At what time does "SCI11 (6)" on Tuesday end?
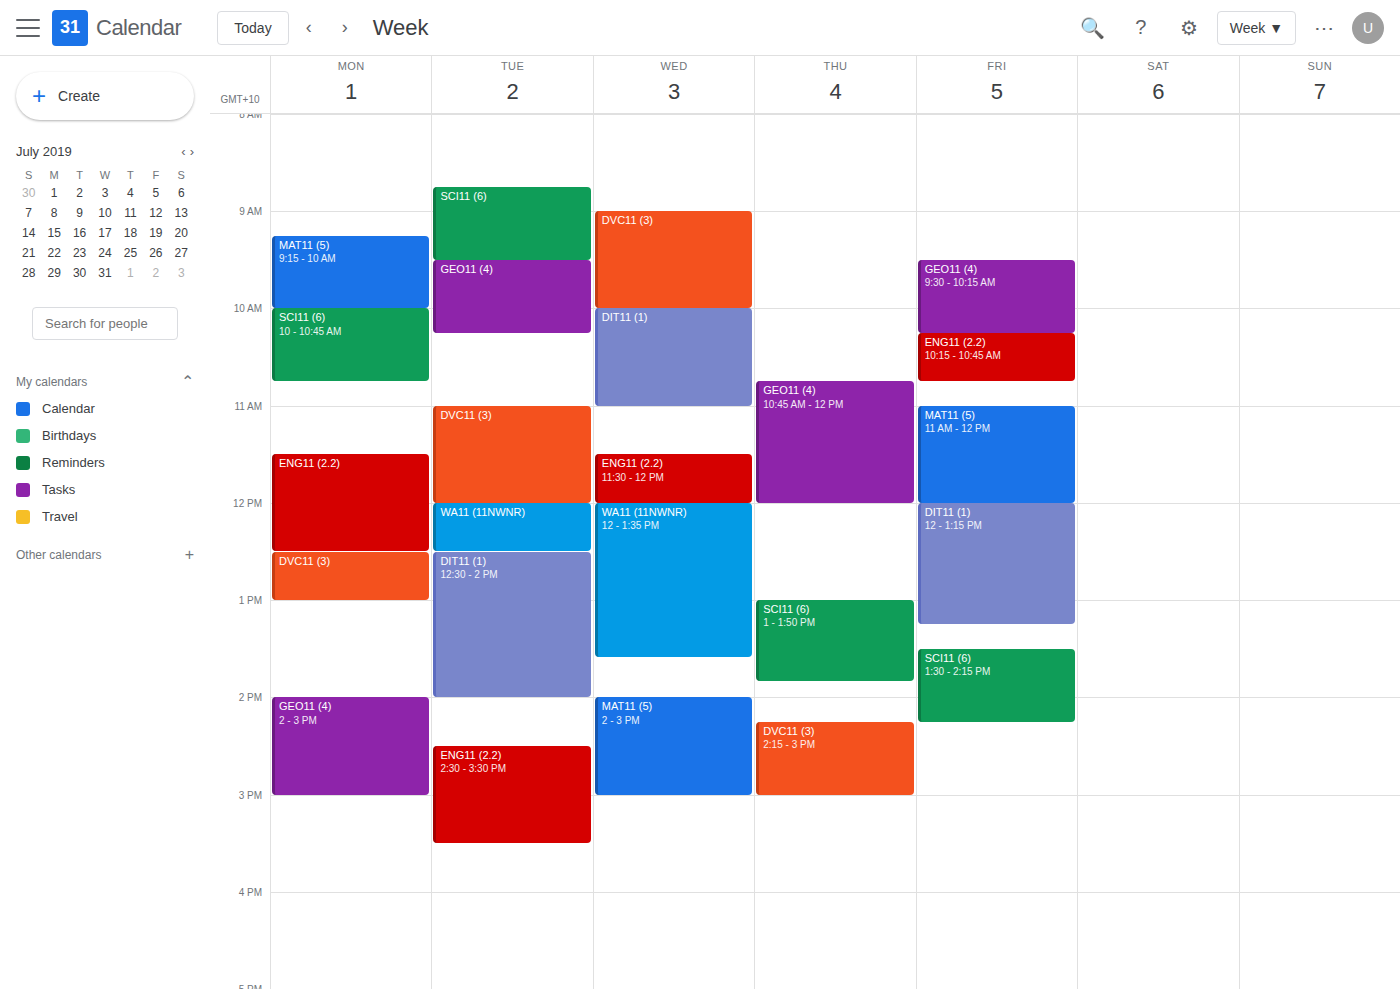
9:30 AM